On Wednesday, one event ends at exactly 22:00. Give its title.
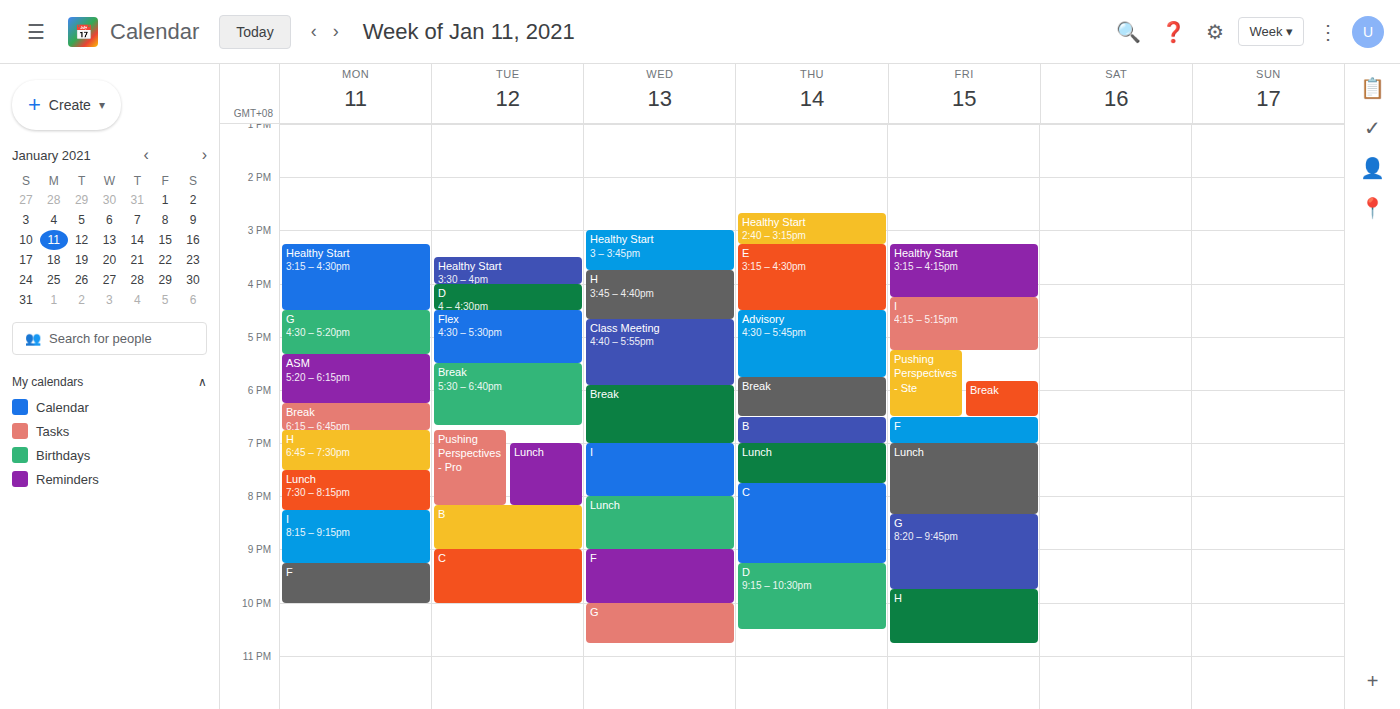
"F"